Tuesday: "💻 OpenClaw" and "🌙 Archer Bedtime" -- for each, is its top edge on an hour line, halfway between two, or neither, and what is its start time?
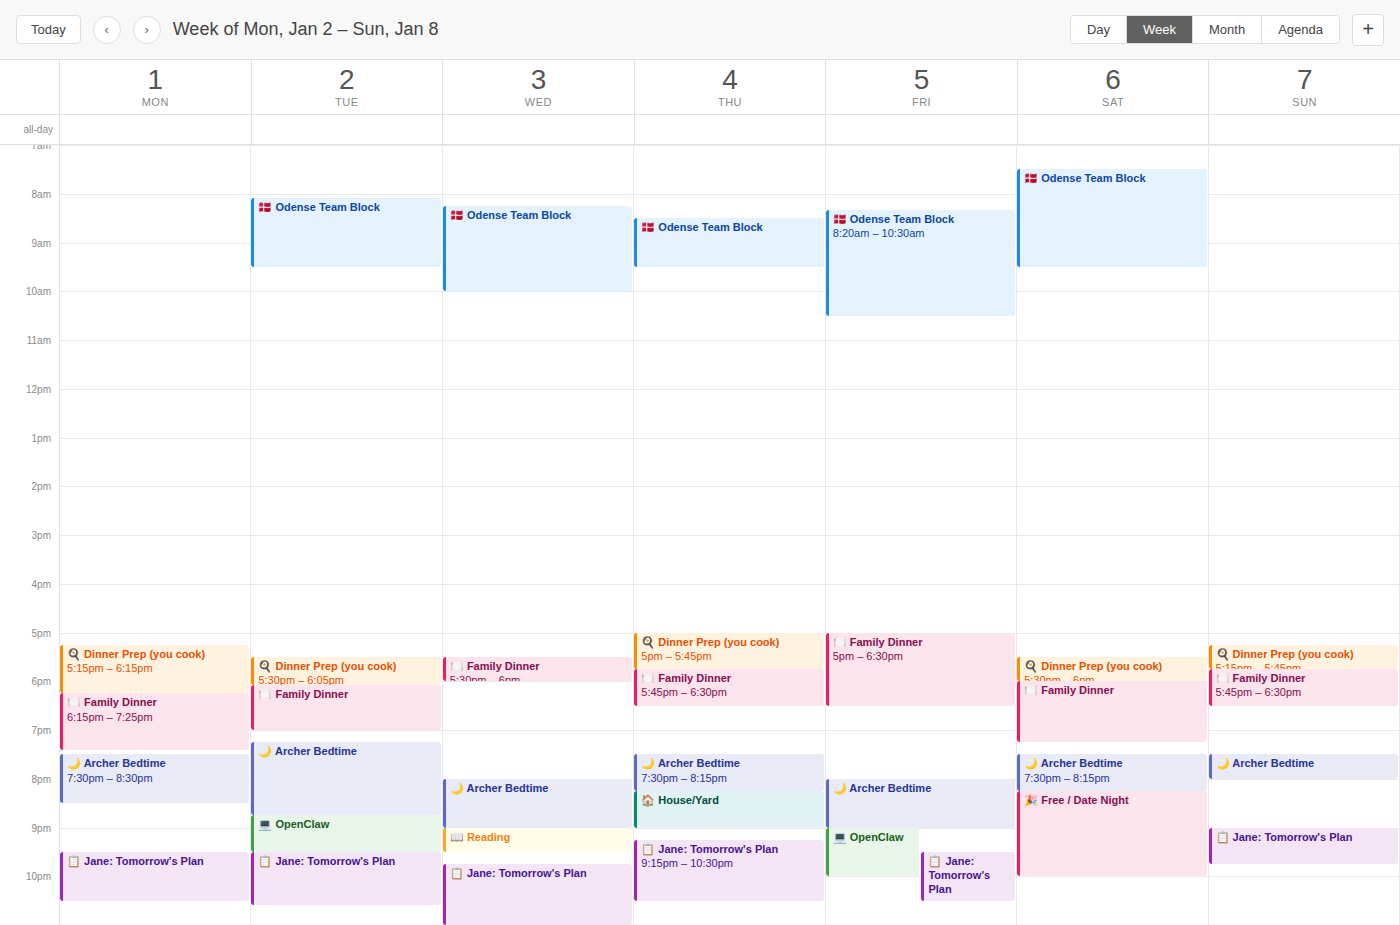
"💻 OpenClaw": 8:45 PM, neither: three quarters of the way from the 8 PM line to the 9 PM line. "🌙 Archer Bedtime": 7:15 PM, neither: a quarter of the way from the 7 PM line to the 8 PM line.